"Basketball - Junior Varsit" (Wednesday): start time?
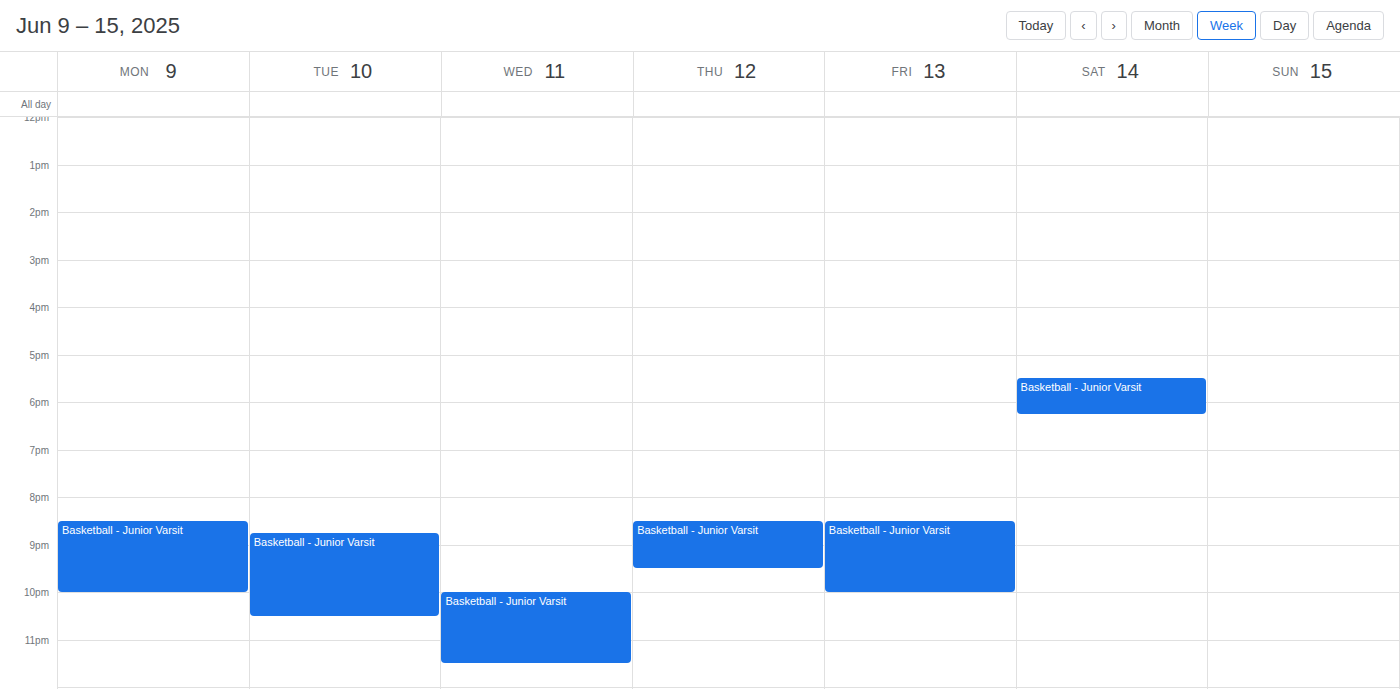
10:00 PM